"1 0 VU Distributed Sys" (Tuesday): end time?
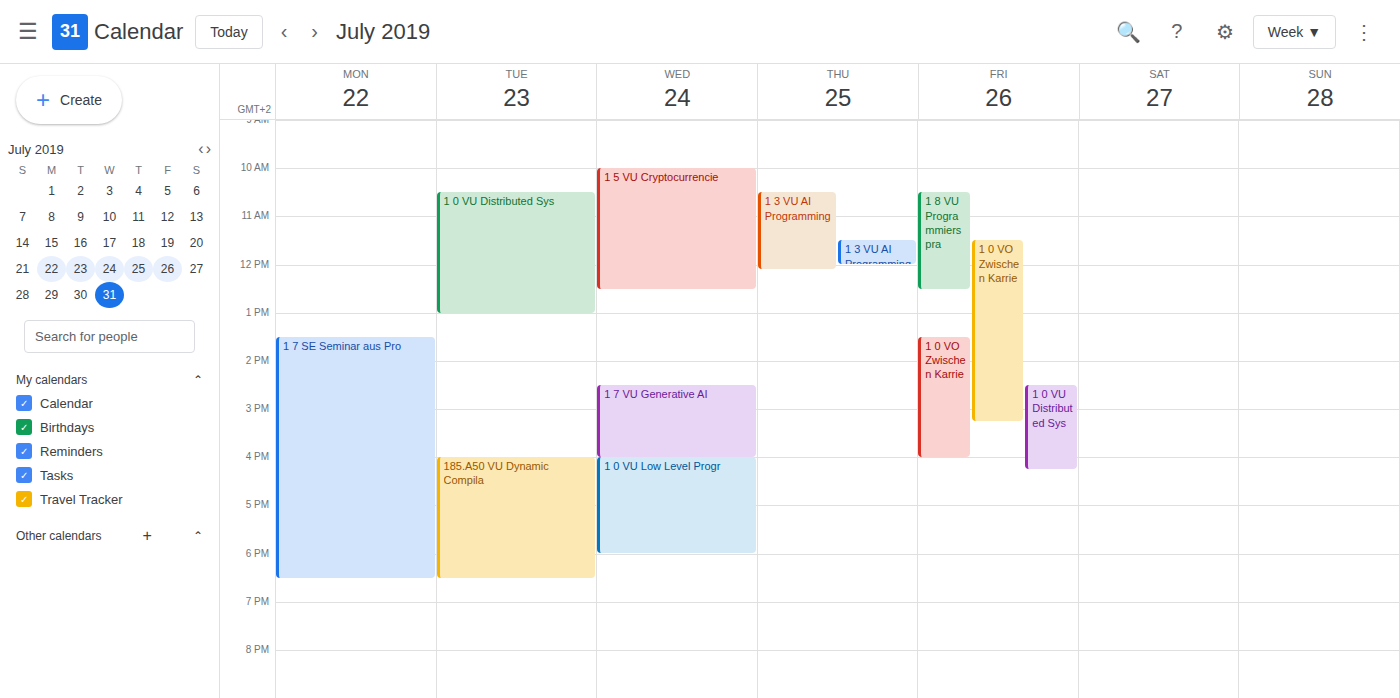
1:00 PM